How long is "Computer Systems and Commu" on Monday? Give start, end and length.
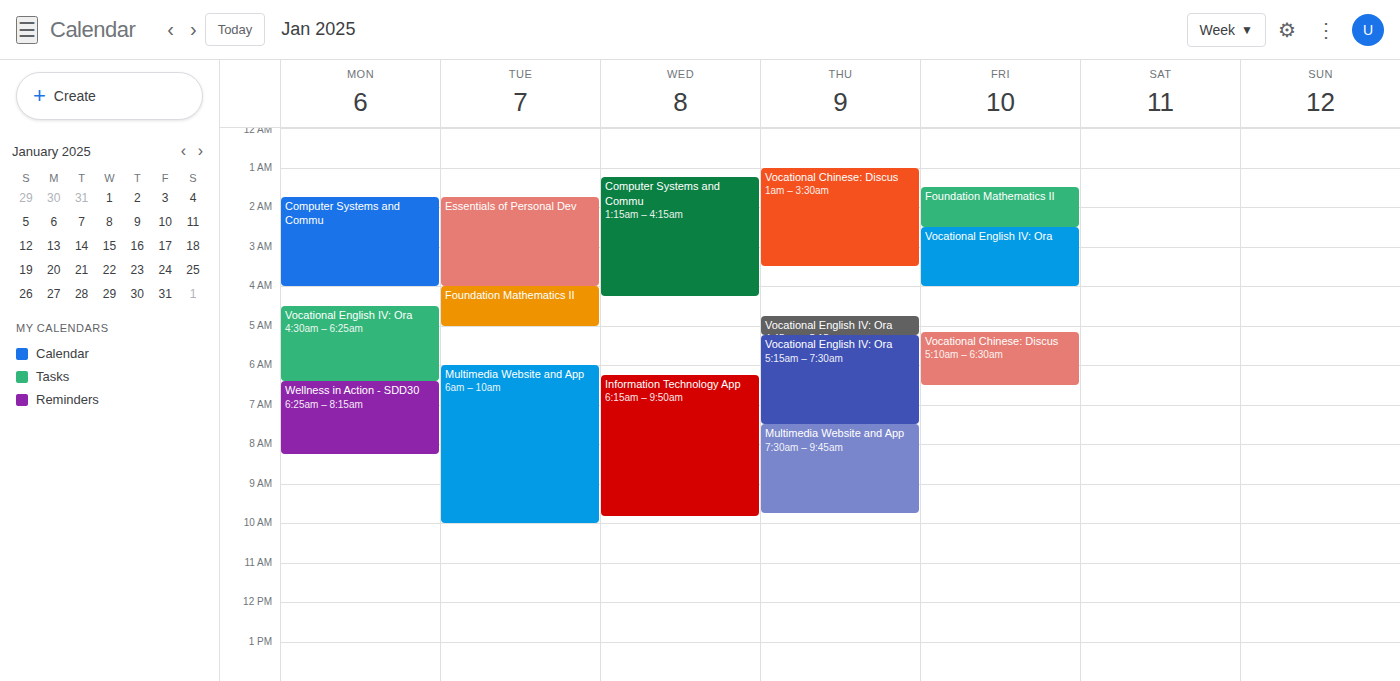
01:45 to 04:00, 2 hours 15 minutes